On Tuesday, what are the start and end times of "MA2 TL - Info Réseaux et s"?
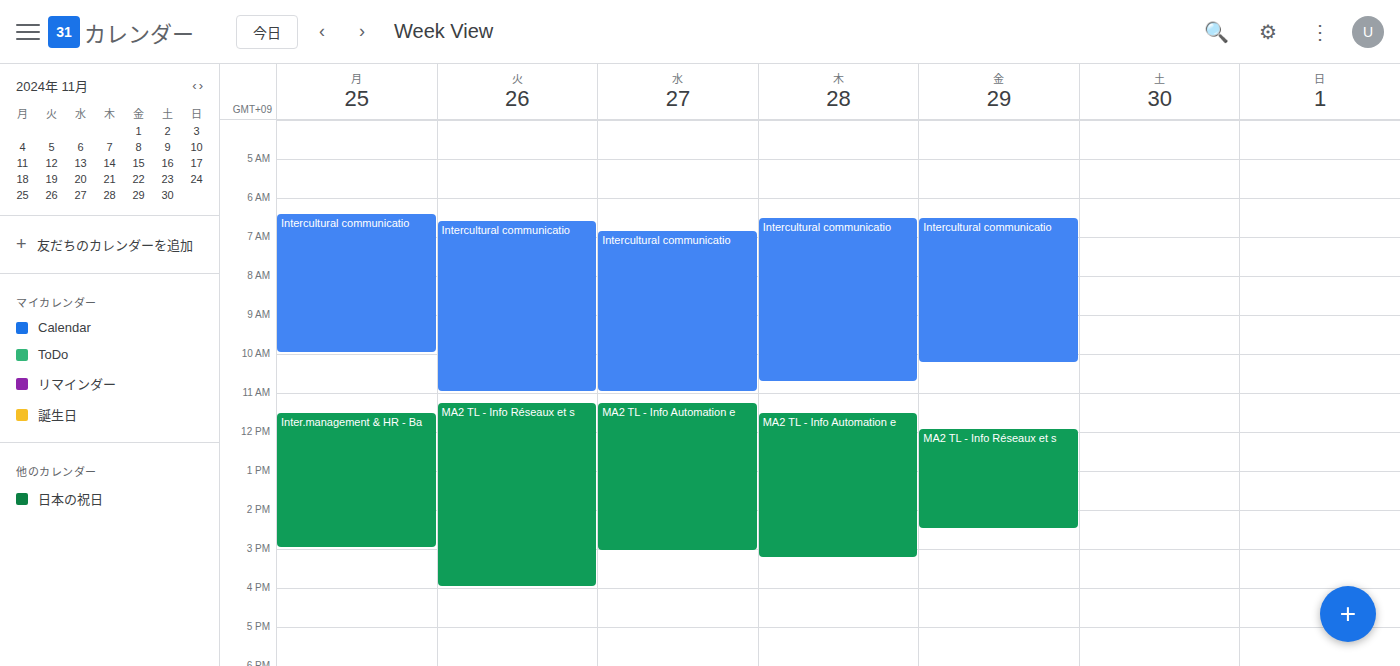
11:15 AM to 4:00 PM